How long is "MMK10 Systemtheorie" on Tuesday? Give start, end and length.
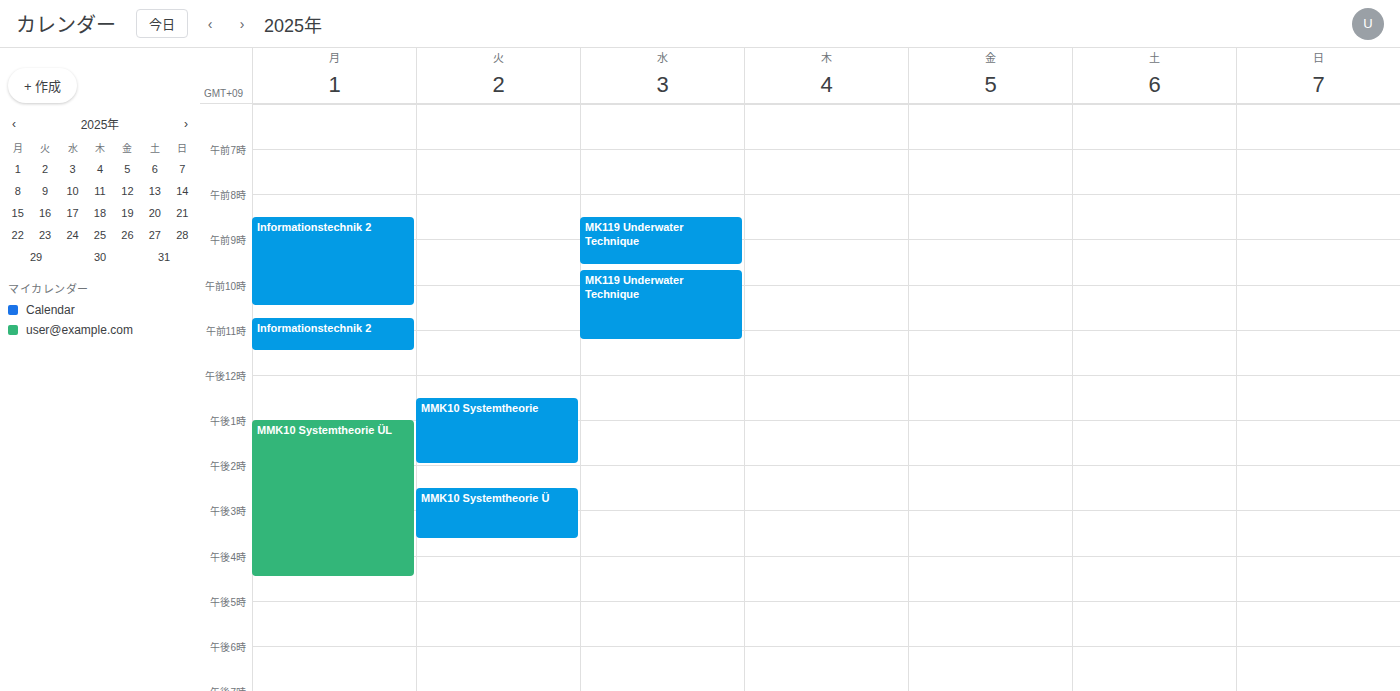
12:30 PM to 2:00 PM, 1 hour 30 minutes